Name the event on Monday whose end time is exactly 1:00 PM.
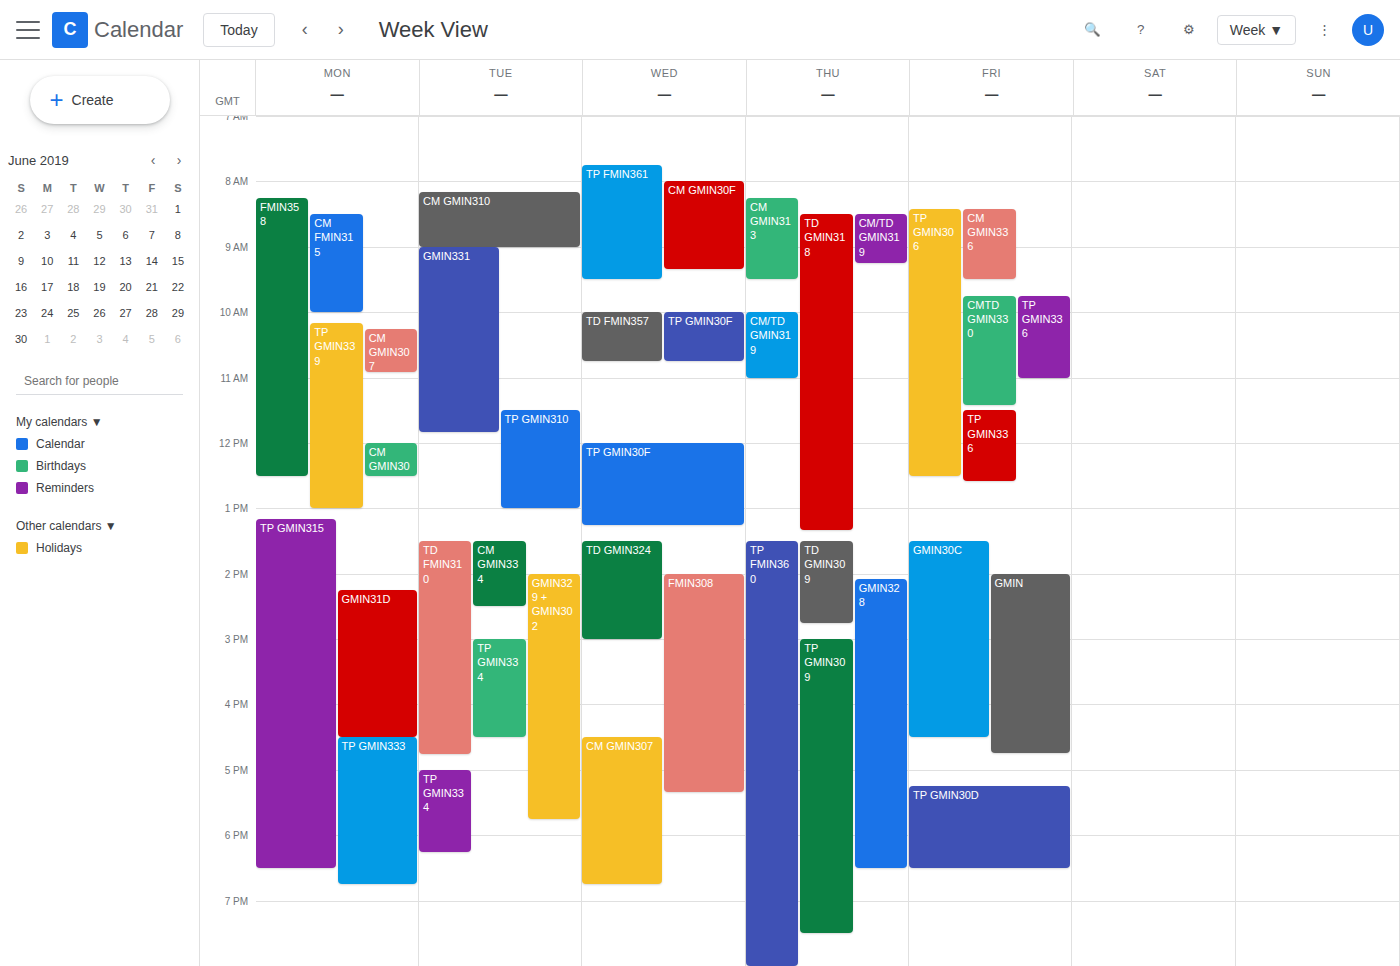
"TP GMIN339"